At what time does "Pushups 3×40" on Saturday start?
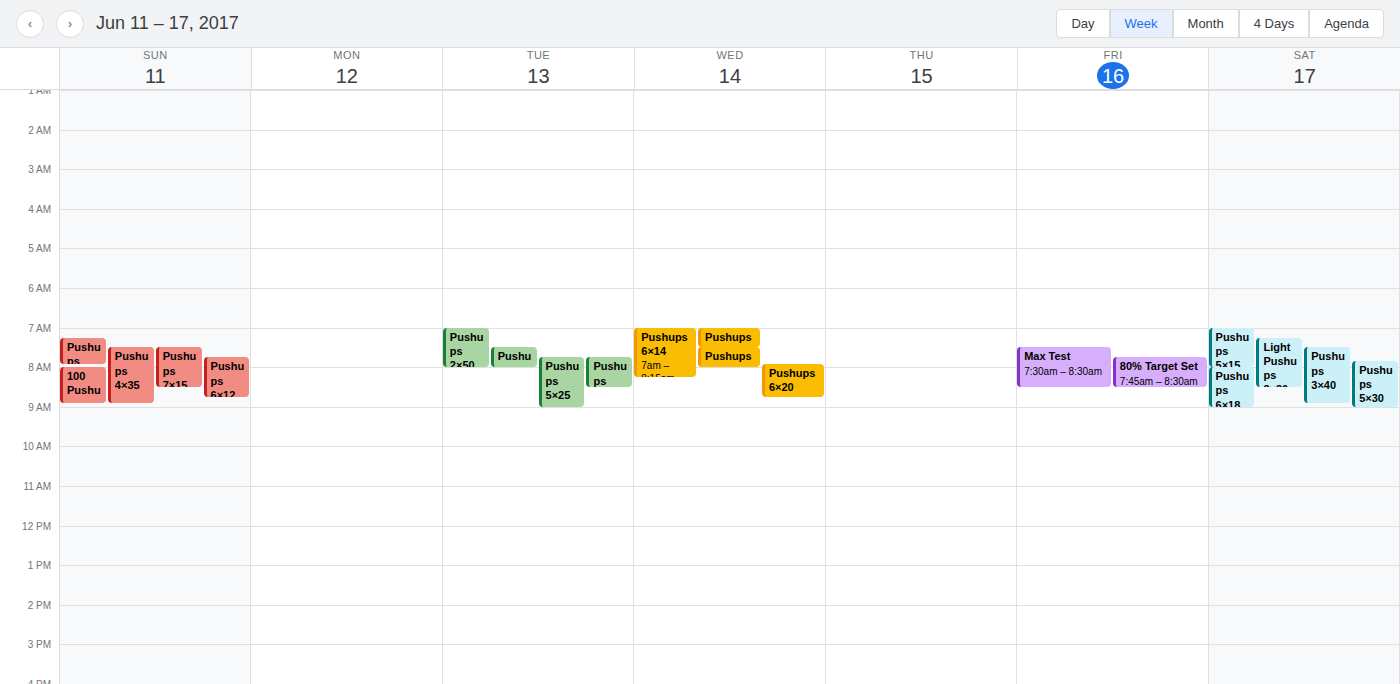
7:30 AM